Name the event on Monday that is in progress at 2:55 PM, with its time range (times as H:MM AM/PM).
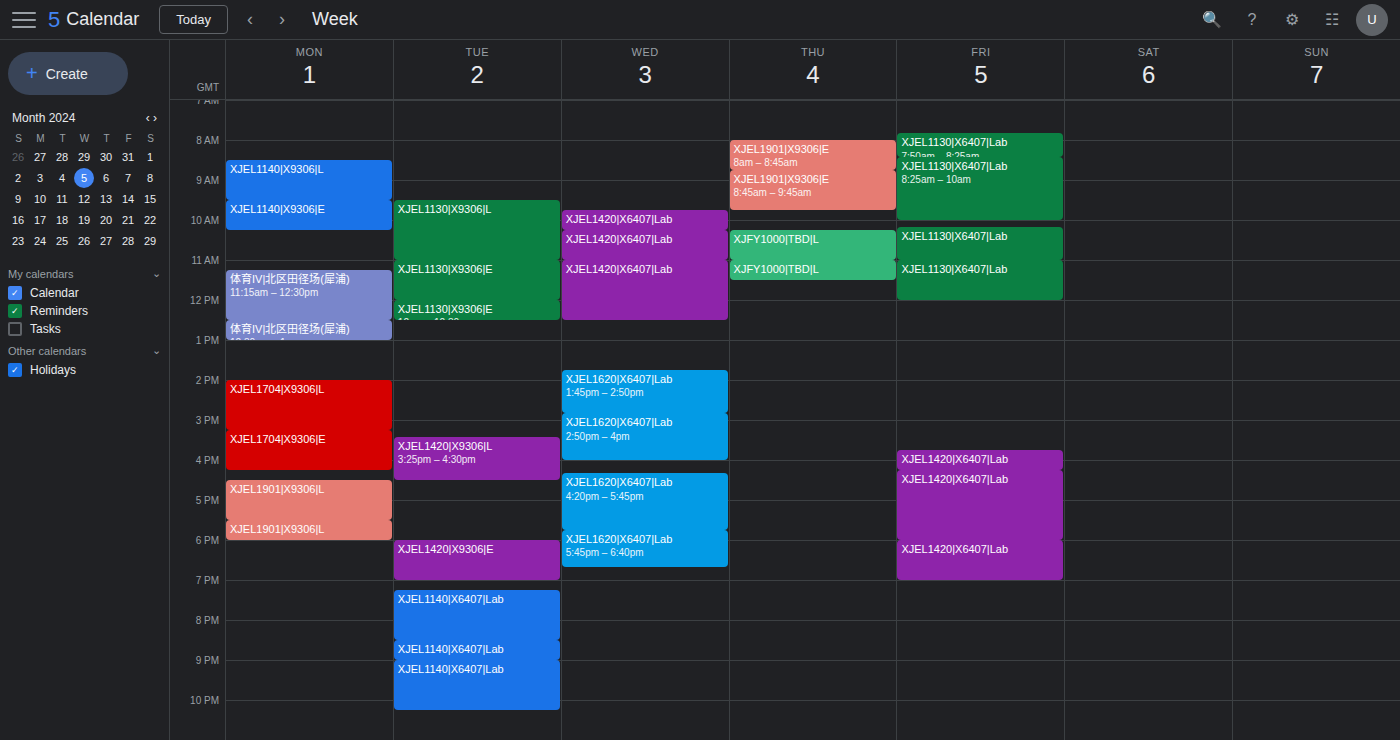
"XJEL1704|X9306|L", 2:00 PM to 3:15 PM